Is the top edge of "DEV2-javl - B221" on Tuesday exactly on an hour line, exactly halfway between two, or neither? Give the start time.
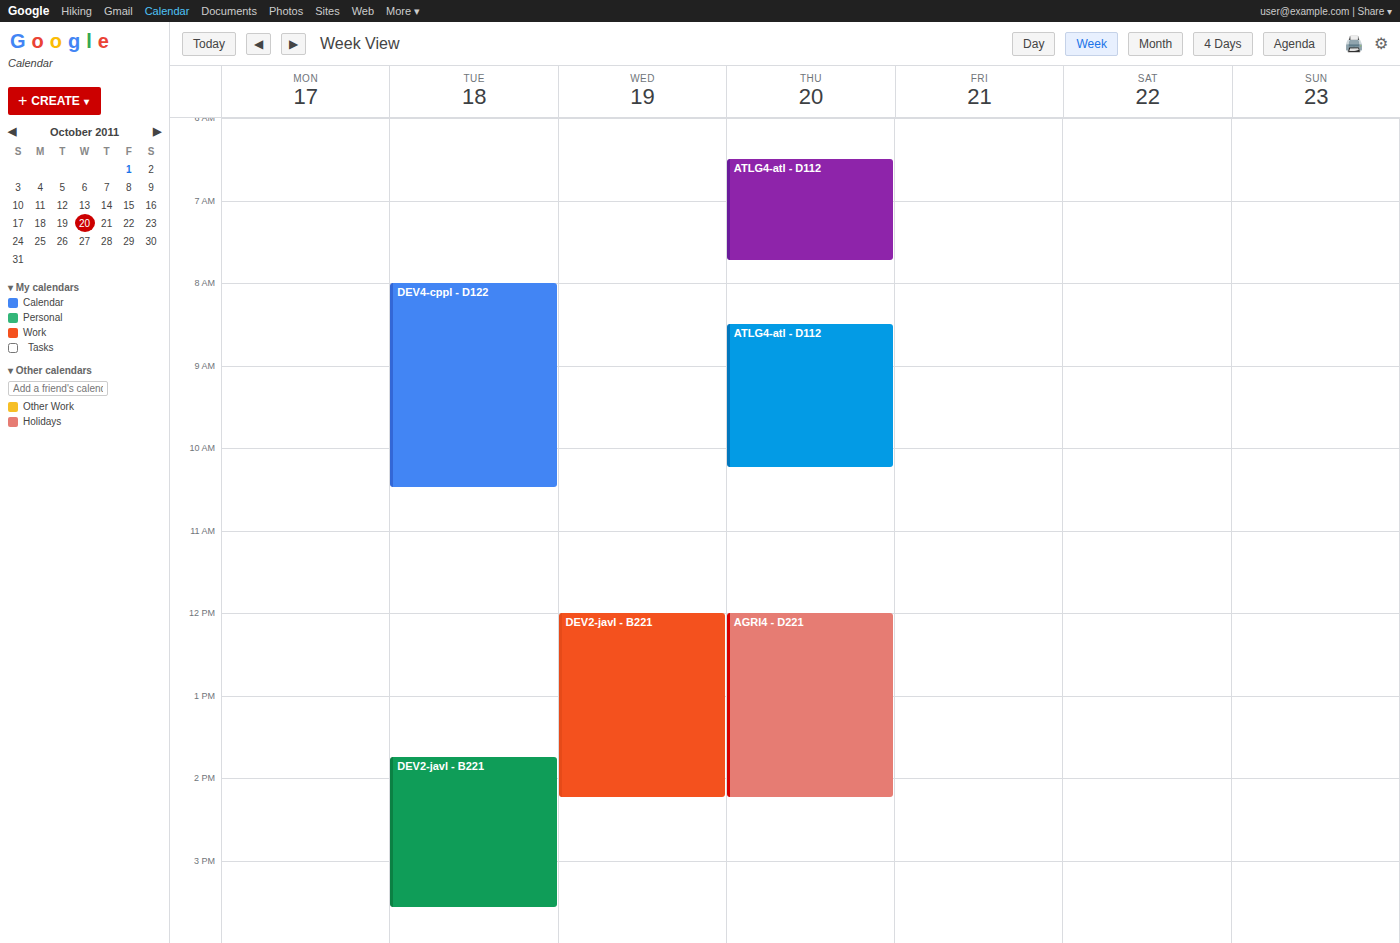
1:45 PM -- neither: three quarters of the way from the 1 PM line to the 2 PM line.